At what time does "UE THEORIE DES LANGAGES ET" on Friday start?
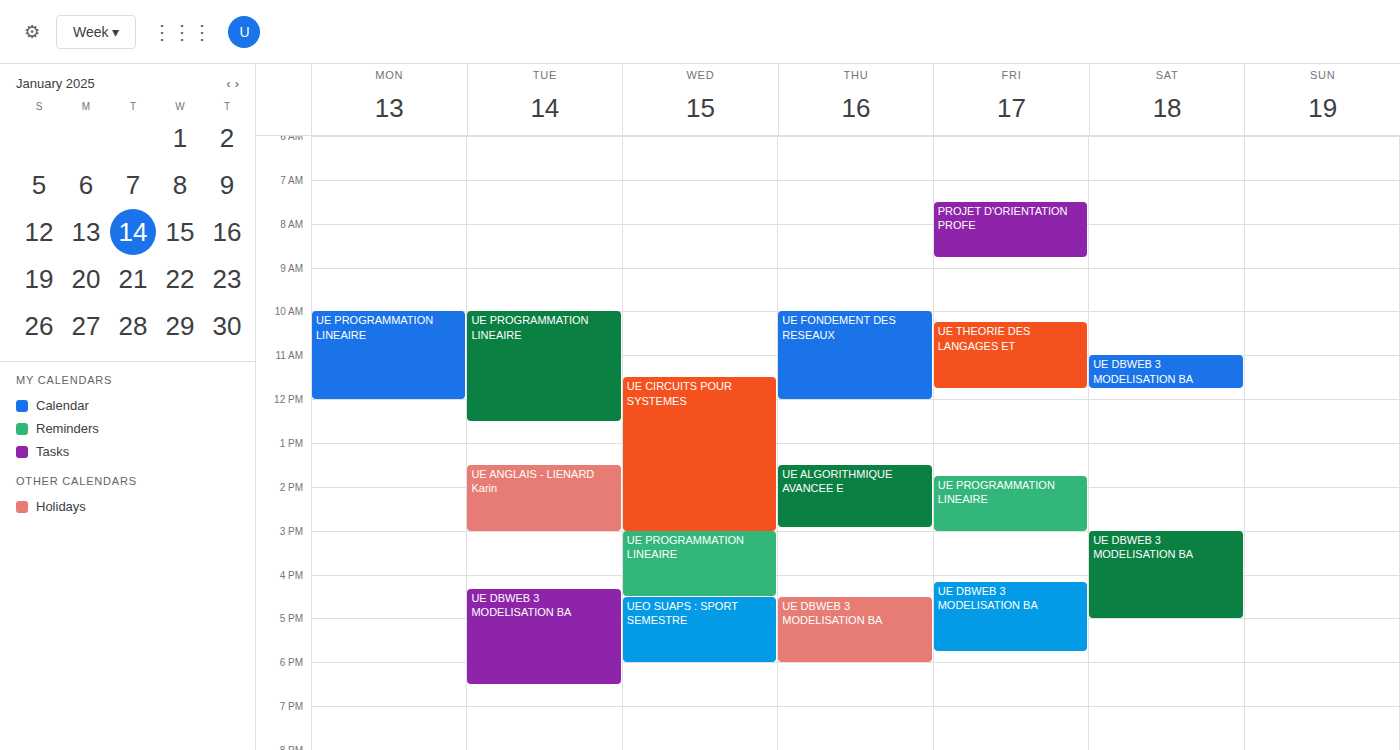
10:15 AM